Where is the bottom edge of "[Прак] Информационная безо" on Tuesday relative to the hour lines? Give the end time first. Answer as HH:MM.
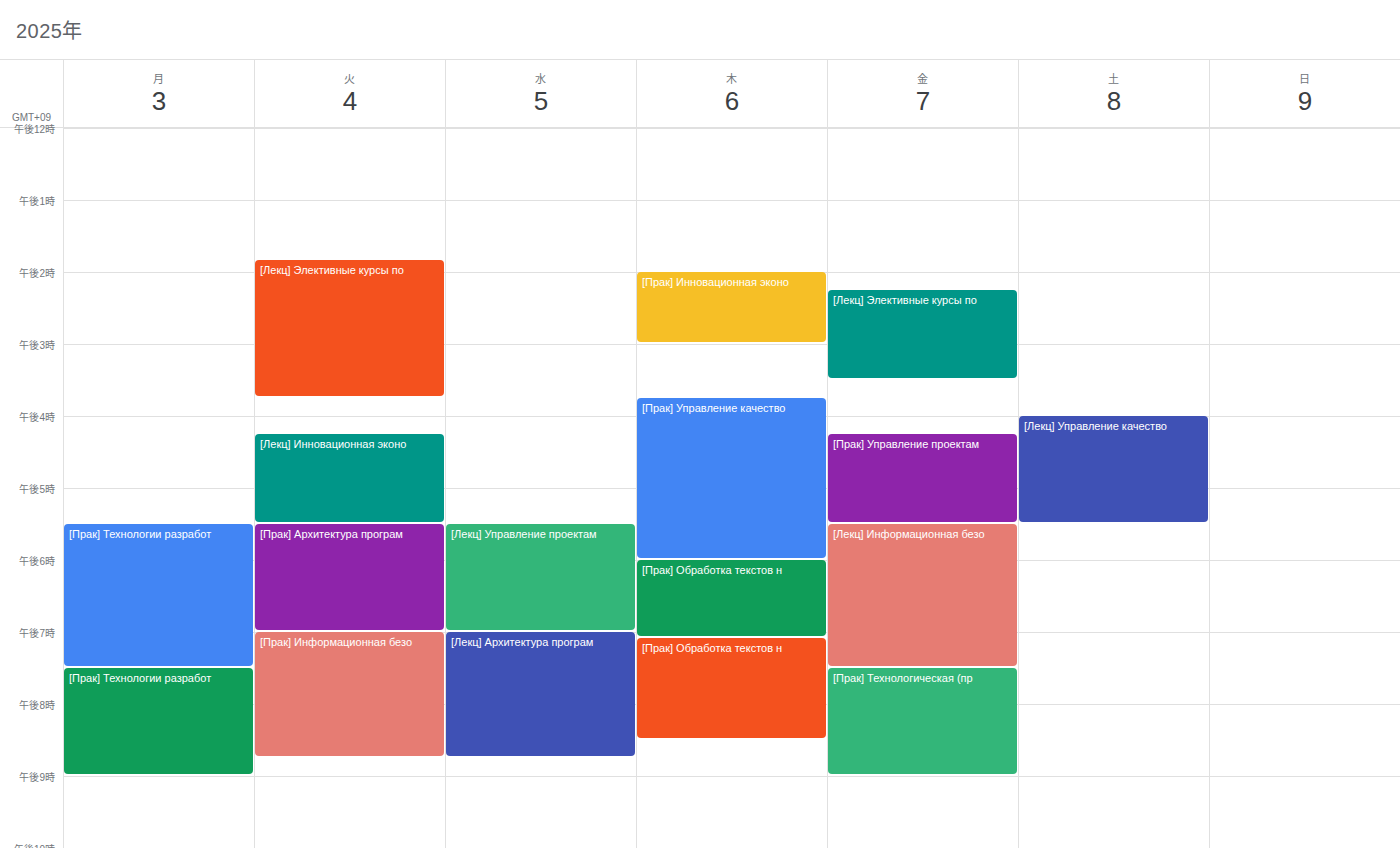
20:45 -- neither: three quarters of the way from the 20:00 line to the 21:00 line.